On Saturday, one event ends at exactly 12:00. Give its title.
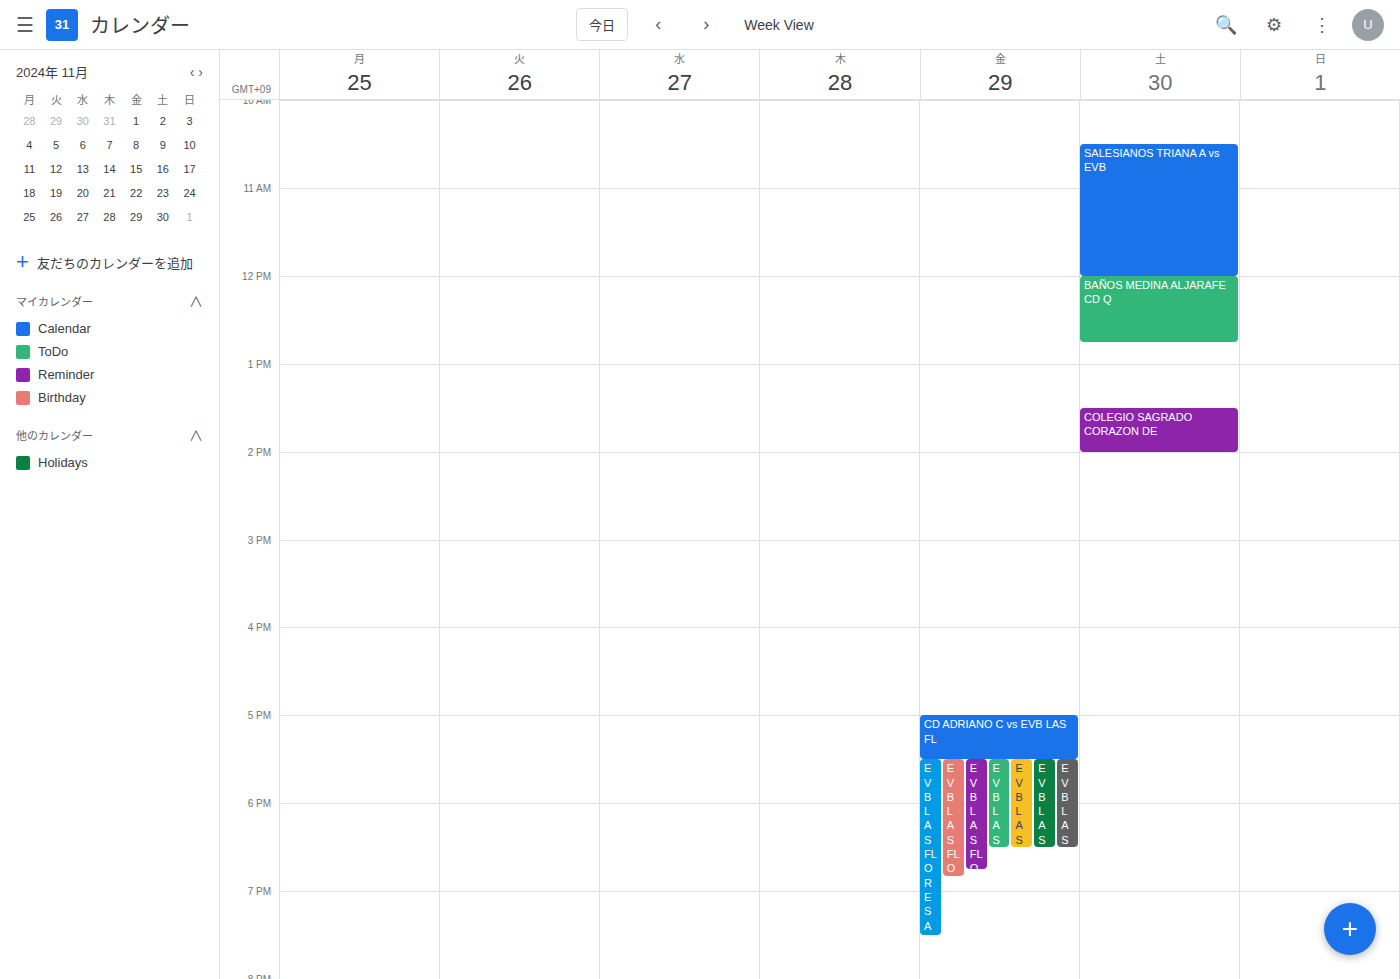
"SALESIANOS TRIANA A vs EVB"